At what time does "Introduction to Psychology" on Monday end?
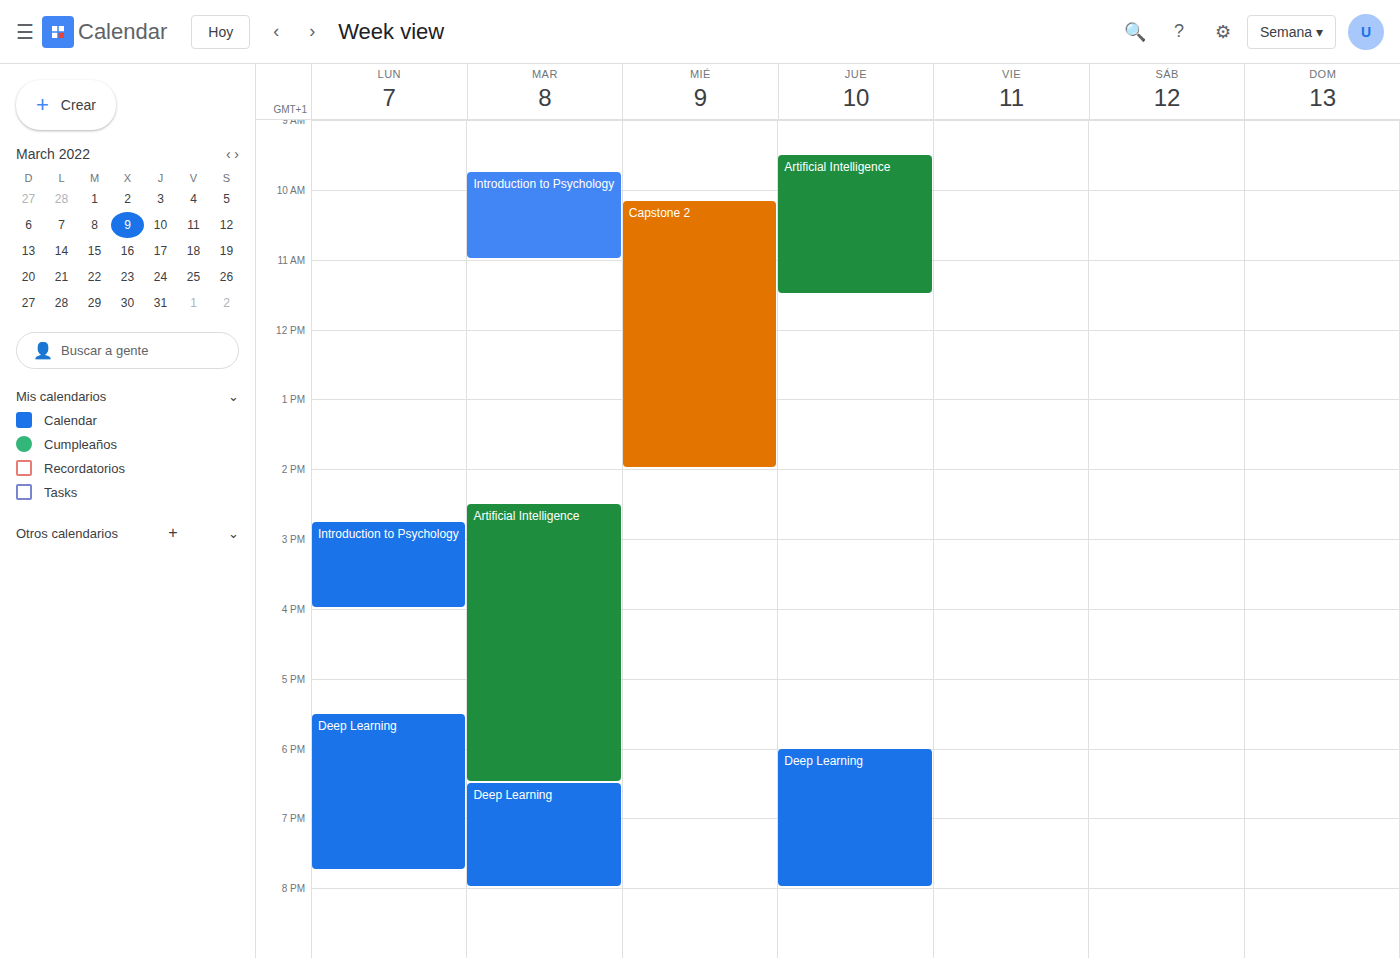
4:00 PM